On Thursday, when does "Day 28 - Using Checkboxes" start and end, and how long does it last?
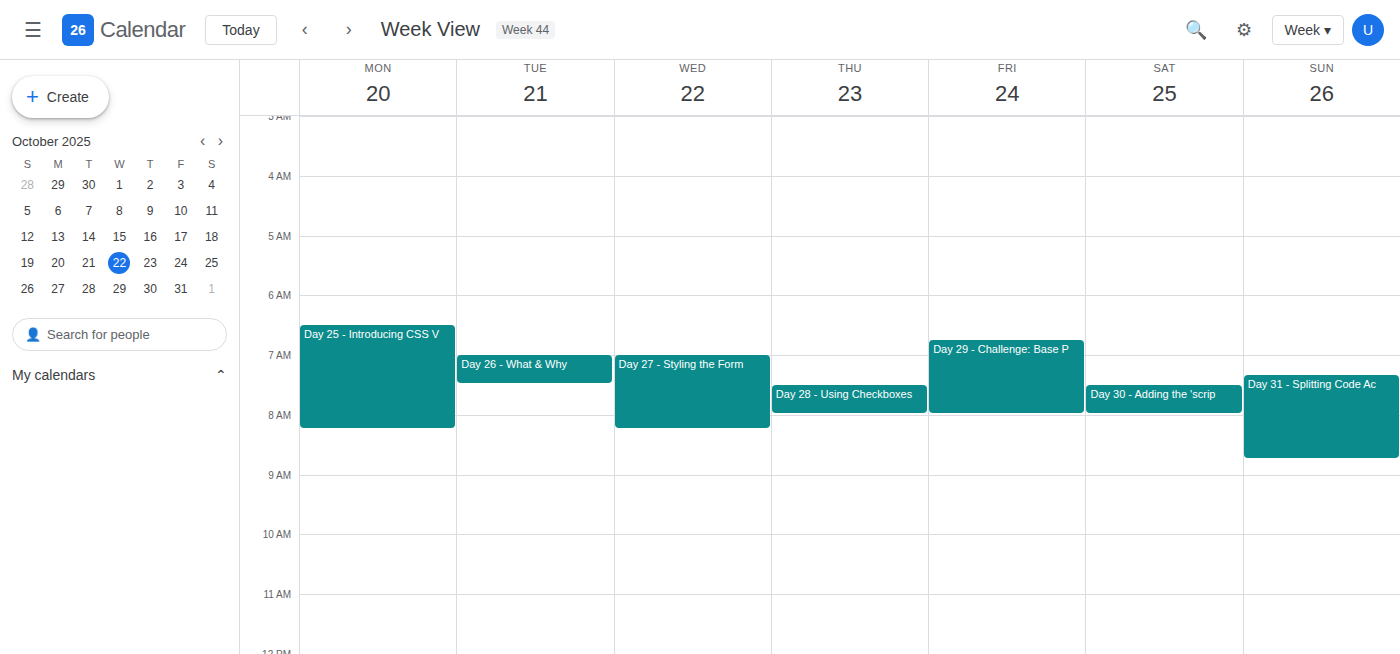
07:30 to 08:00, 30 minutes